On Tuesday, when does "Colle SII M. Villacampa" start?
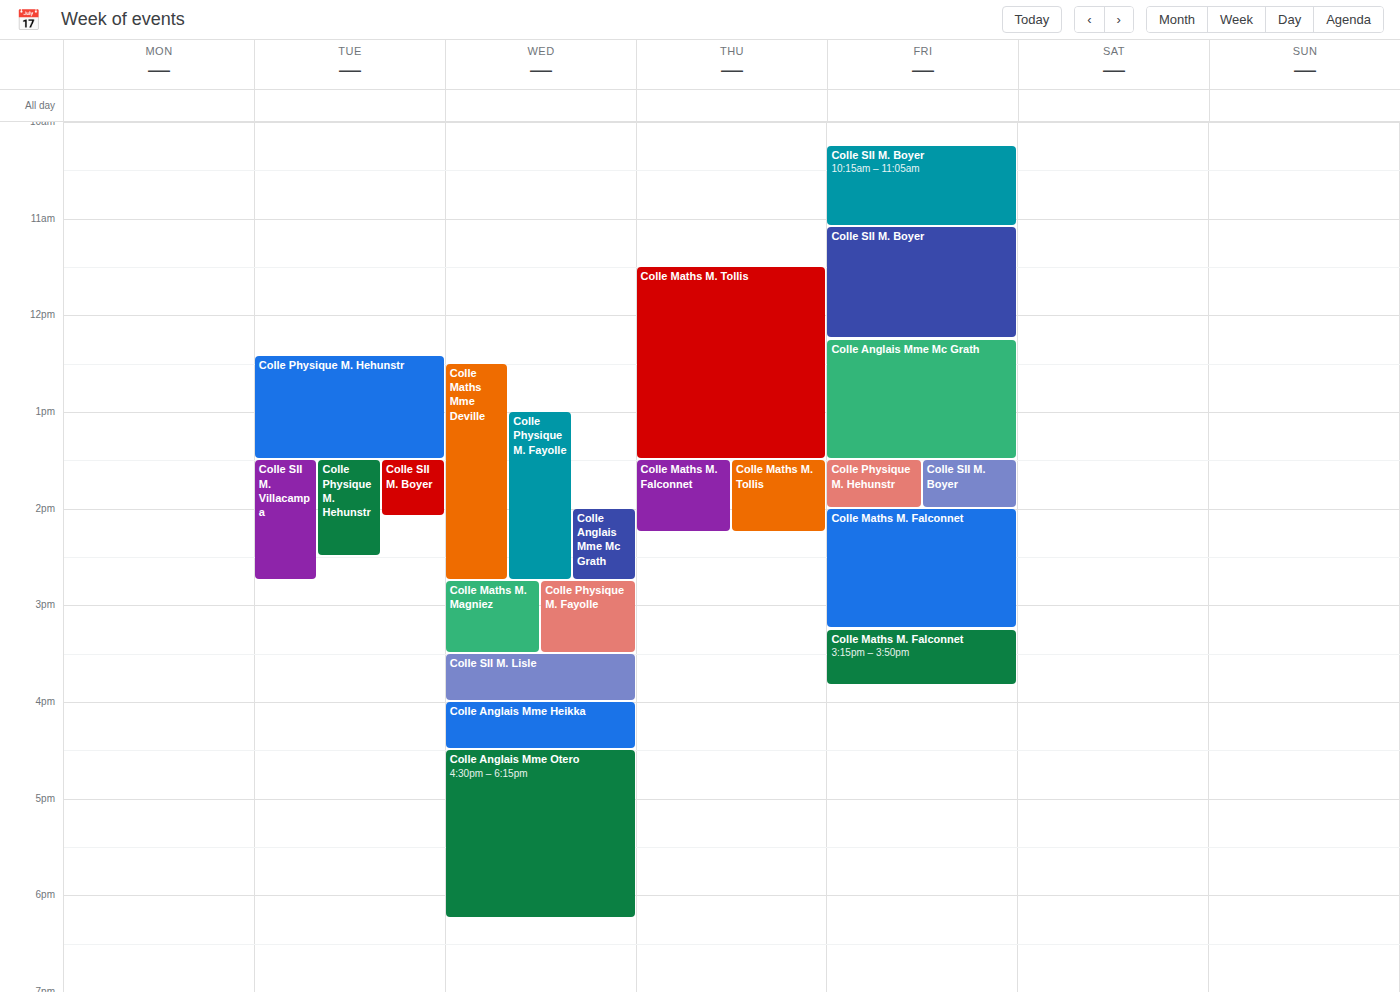
1:30 PM